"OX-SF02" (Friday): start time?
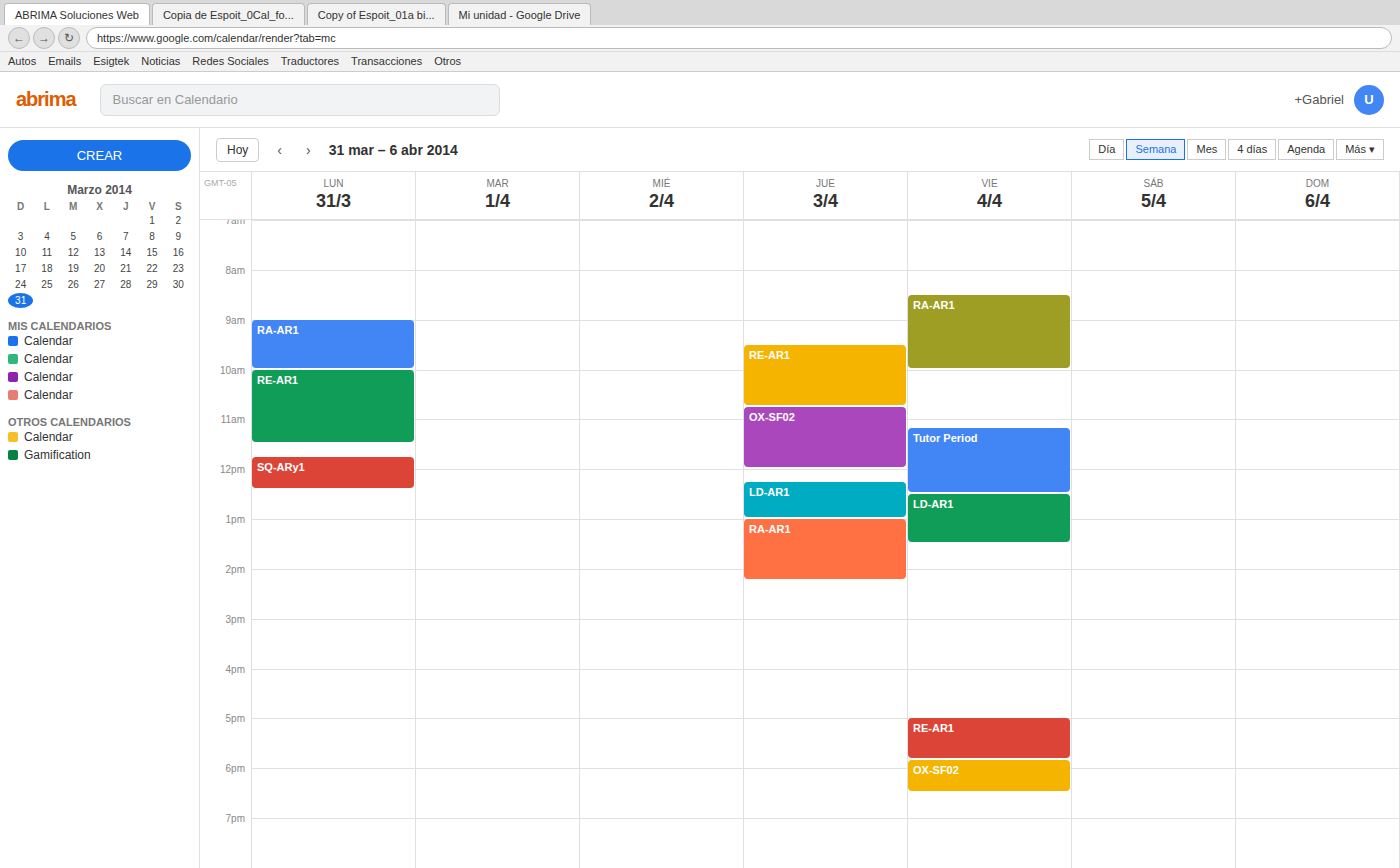
5:50 PM